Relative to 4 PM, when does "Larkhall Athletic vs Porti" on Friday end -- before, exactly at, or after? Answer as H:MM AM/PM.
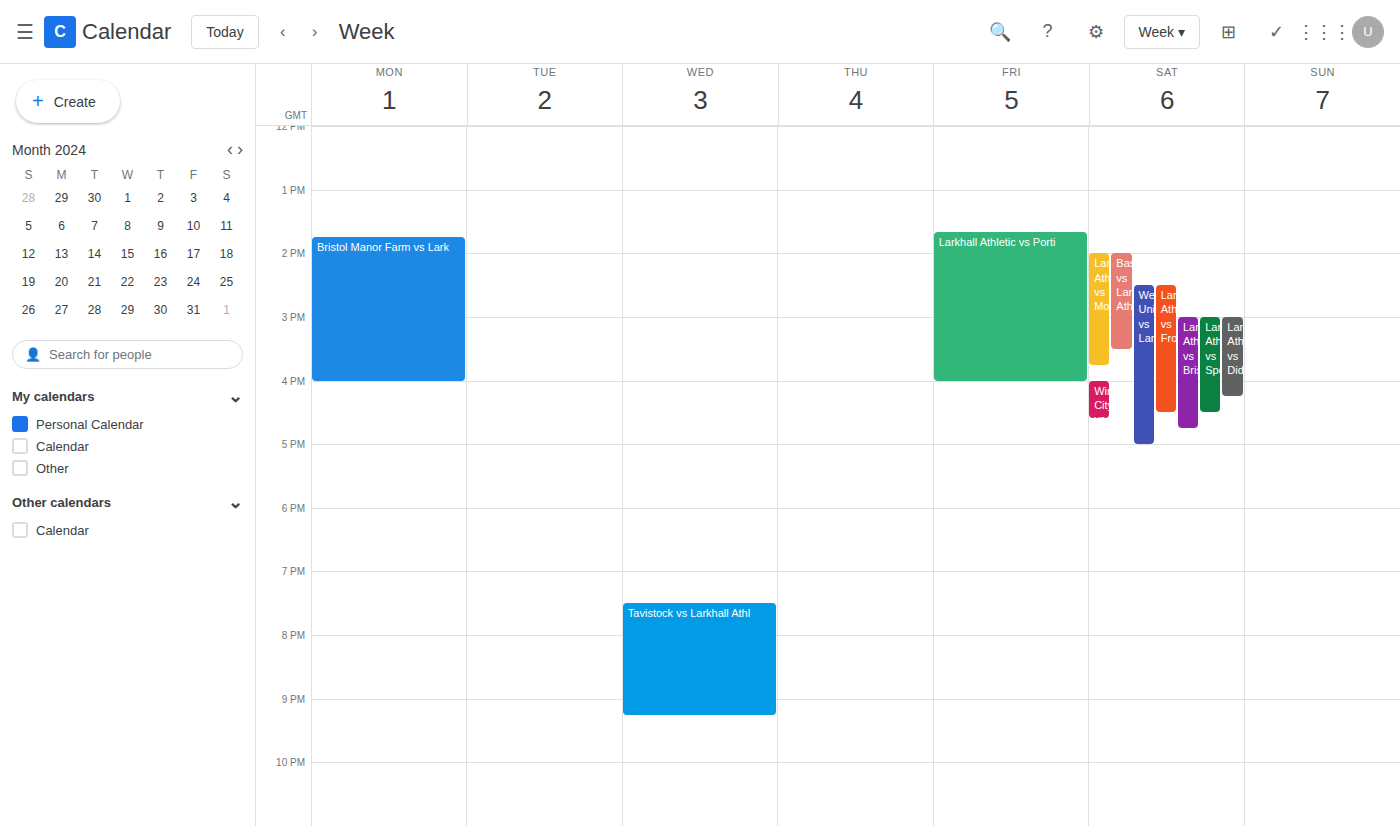
4:00 PM -- exactly at 4 PM, on the 4 PM line.